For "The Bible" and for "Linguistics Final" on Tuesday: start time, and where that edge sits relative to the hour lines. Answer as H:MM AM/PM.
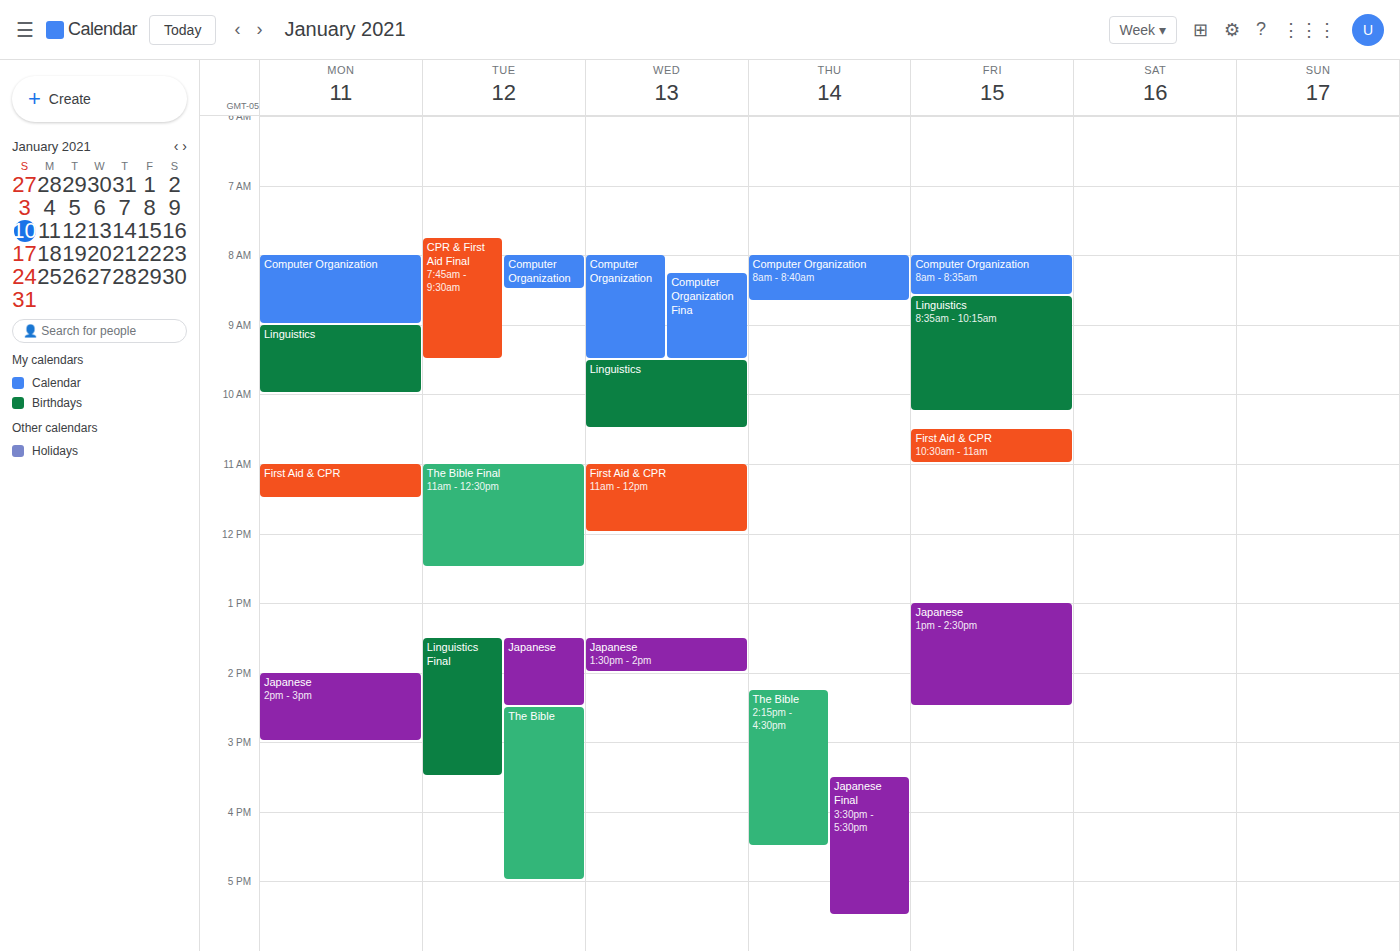
"The Bible": 2:30 PM, halfway between the 2 PM and 3 PM lines. "Linguistics Final": 1:30 PM, halfway between the 1 PM and 2 PM lines.